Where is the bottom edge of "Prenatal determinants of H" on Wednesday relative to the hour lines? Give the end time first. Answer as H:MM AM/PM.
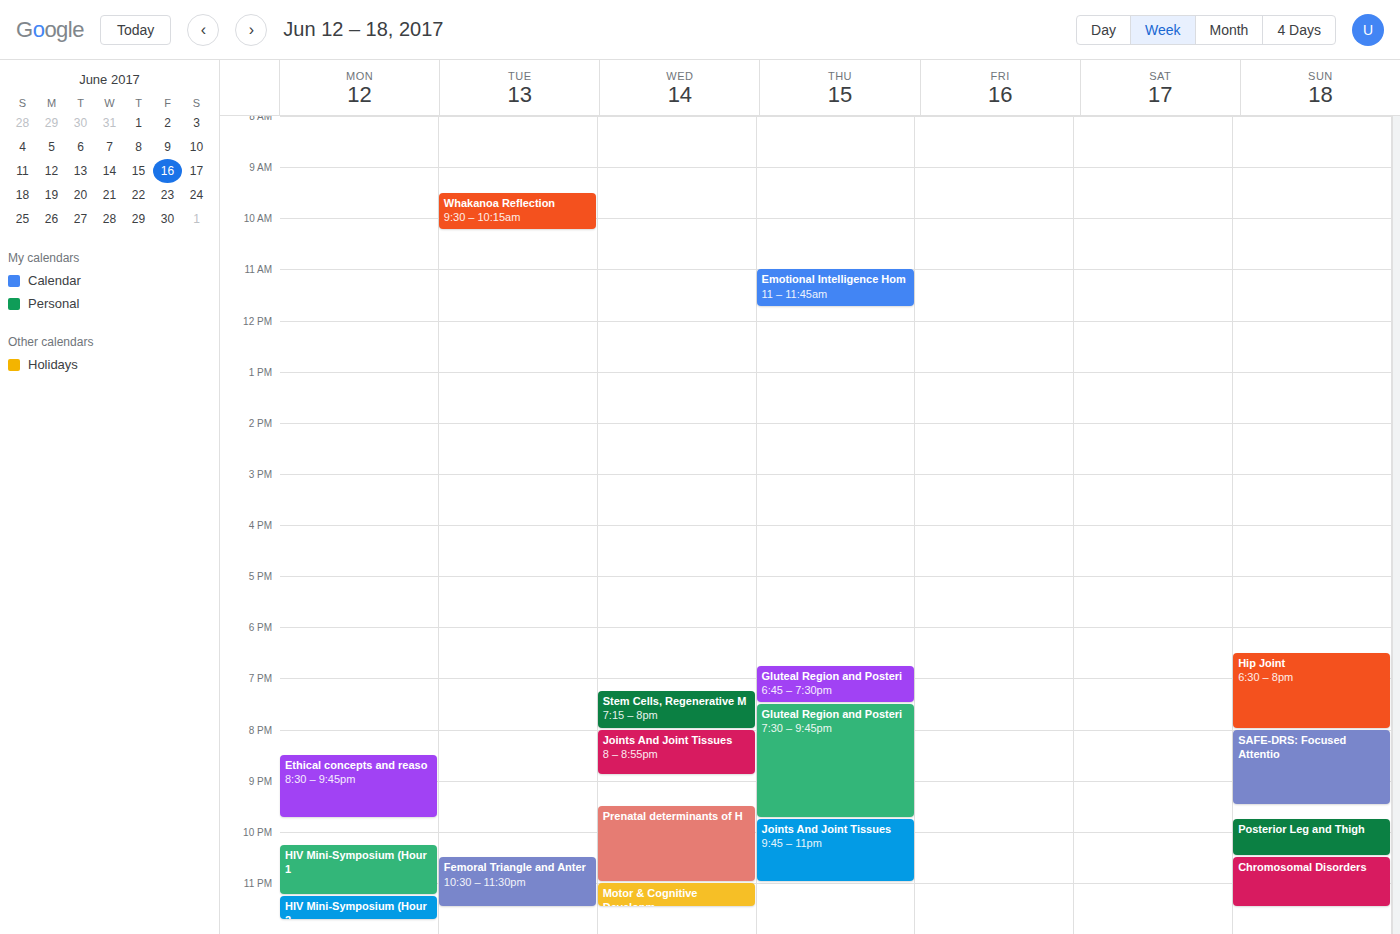
11:00 PM -- exactly on the 11 PM line.